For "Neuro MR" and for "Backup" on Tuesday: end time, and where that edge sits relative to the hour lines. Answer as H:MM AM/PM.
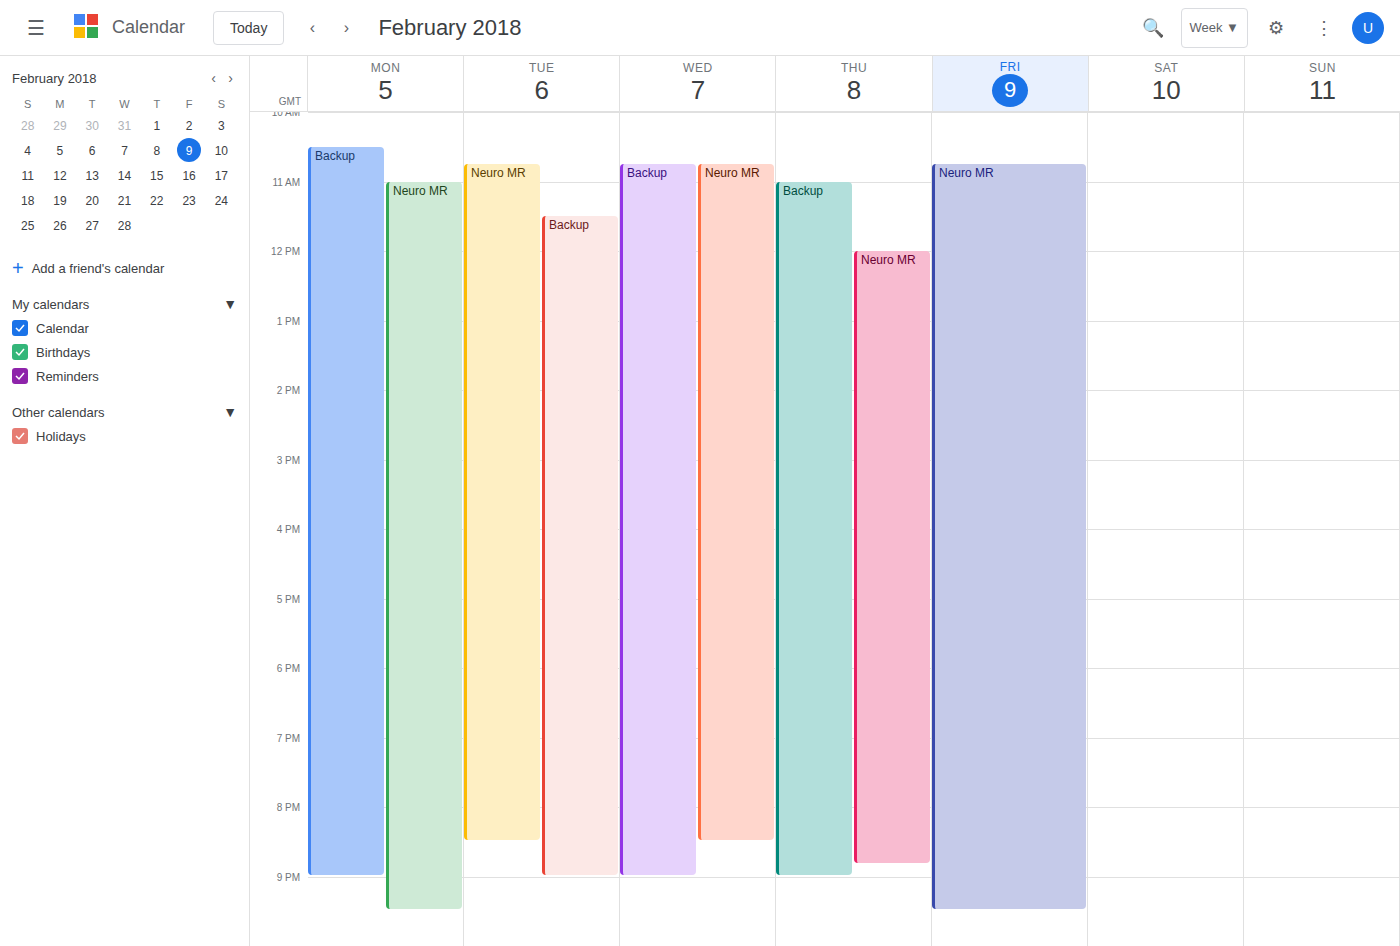
"Neuro MR": 8:30 PM, halfway between the 8 PM and 9 PM lines. "Backup": 9:00 PM, exactly on the 9 PM line.